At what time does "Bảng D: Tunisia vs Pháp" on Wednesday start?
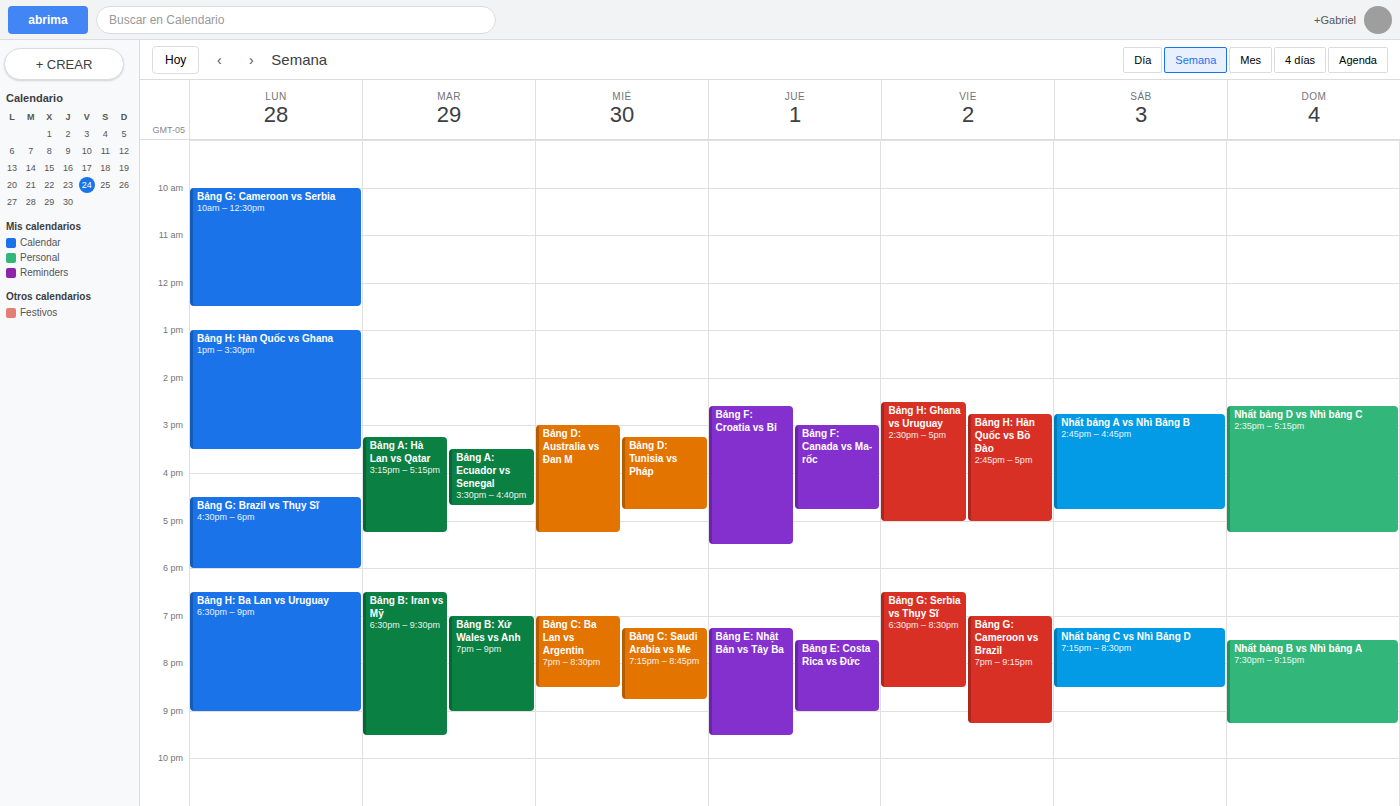
3:15 PM